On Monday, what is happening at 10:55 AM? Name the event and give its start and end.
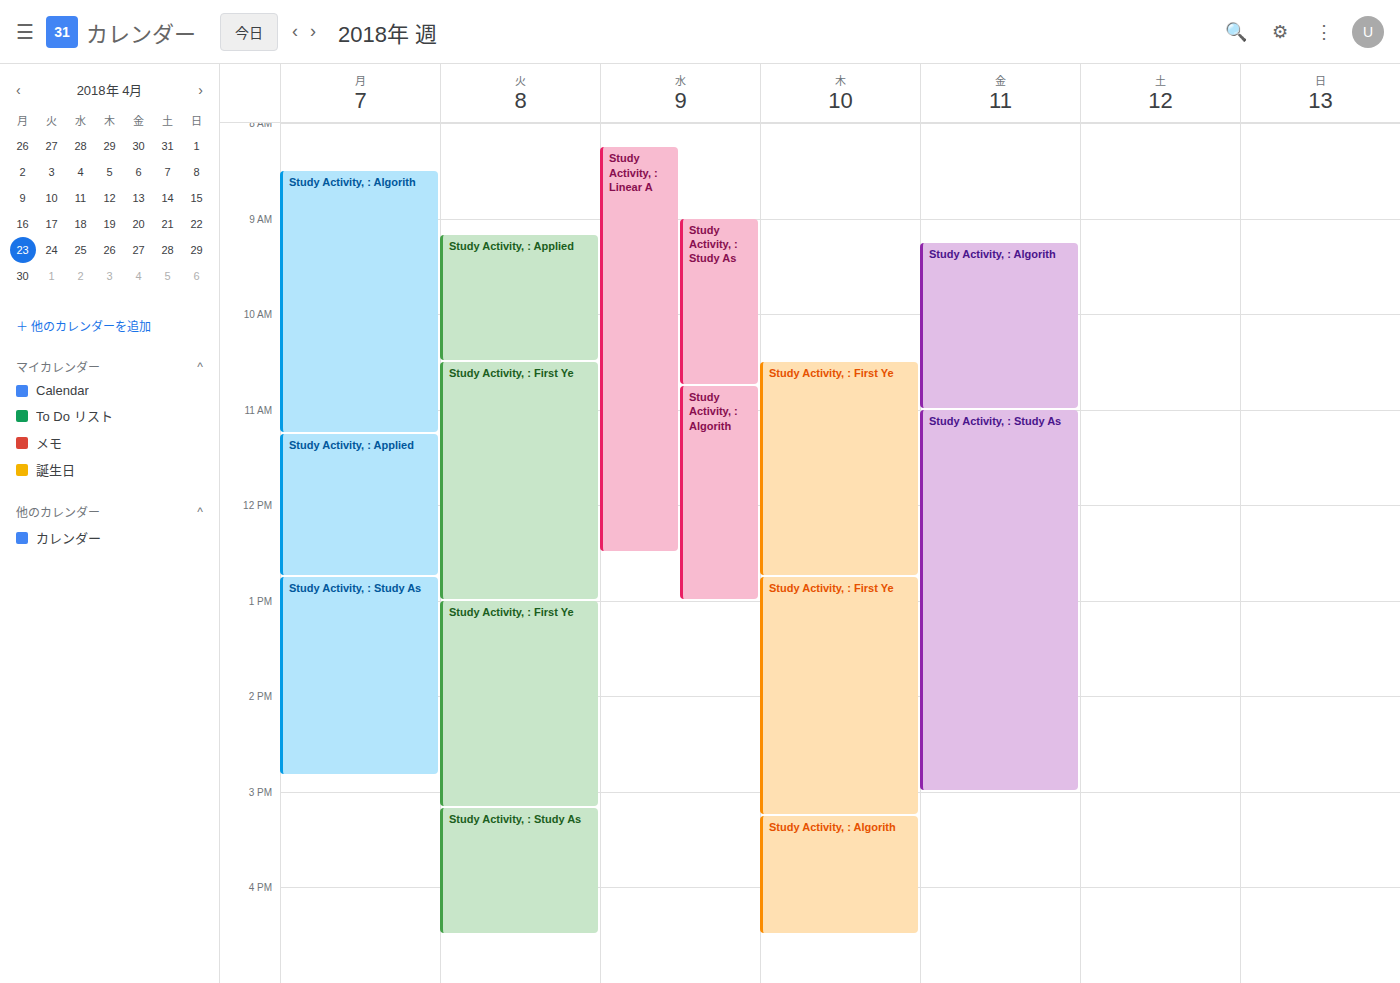
"Study Activity, : Algorith", 8:30 AM to 11:15 AM